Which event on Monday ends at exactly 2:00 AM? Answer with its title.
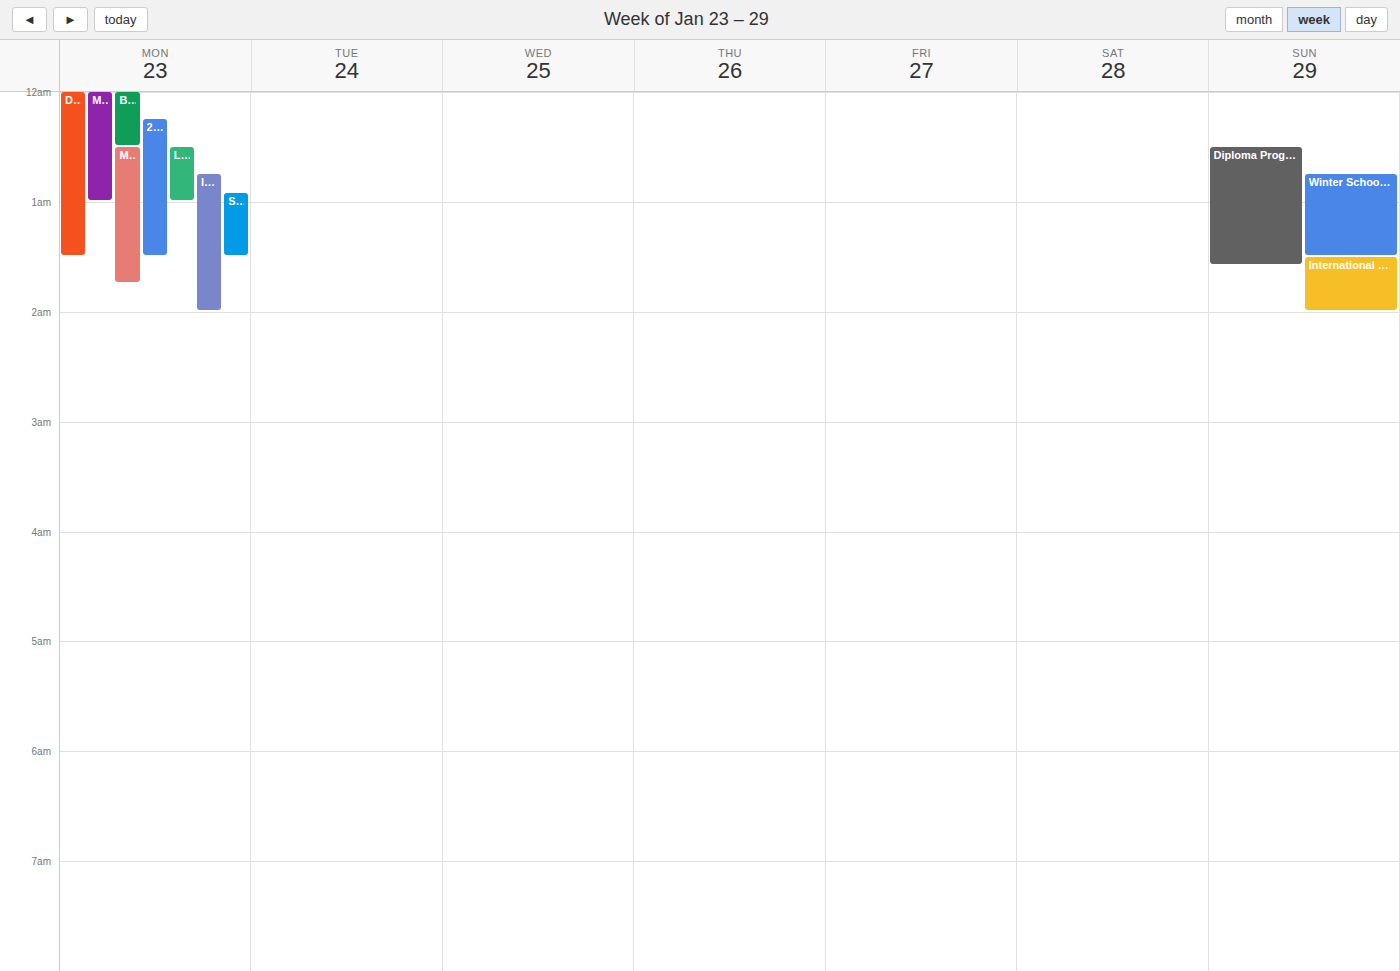
"International Greek and La"